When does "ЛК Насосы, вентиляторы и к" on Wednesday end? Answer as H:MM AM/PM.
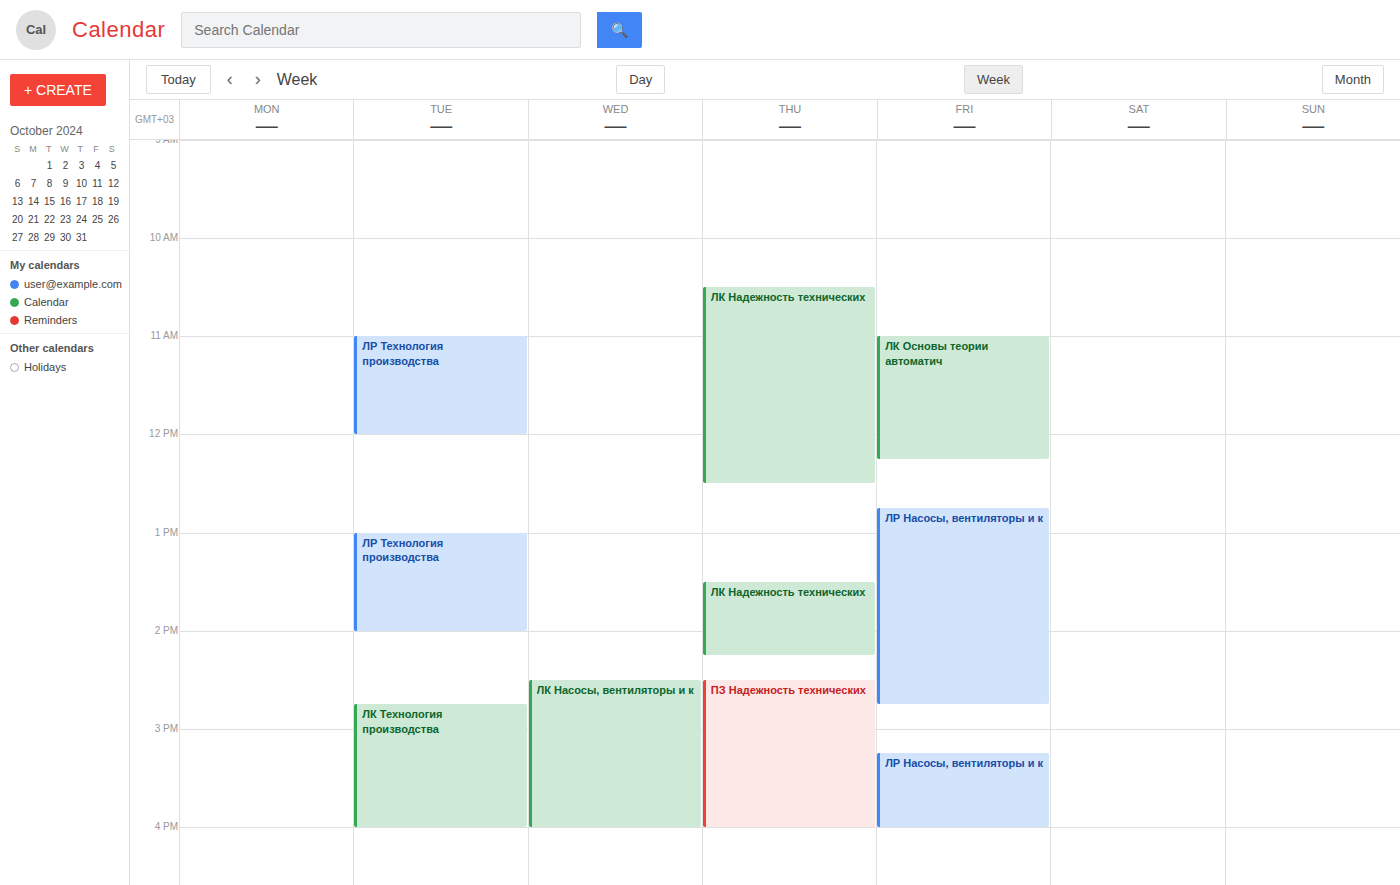
4:00 PM